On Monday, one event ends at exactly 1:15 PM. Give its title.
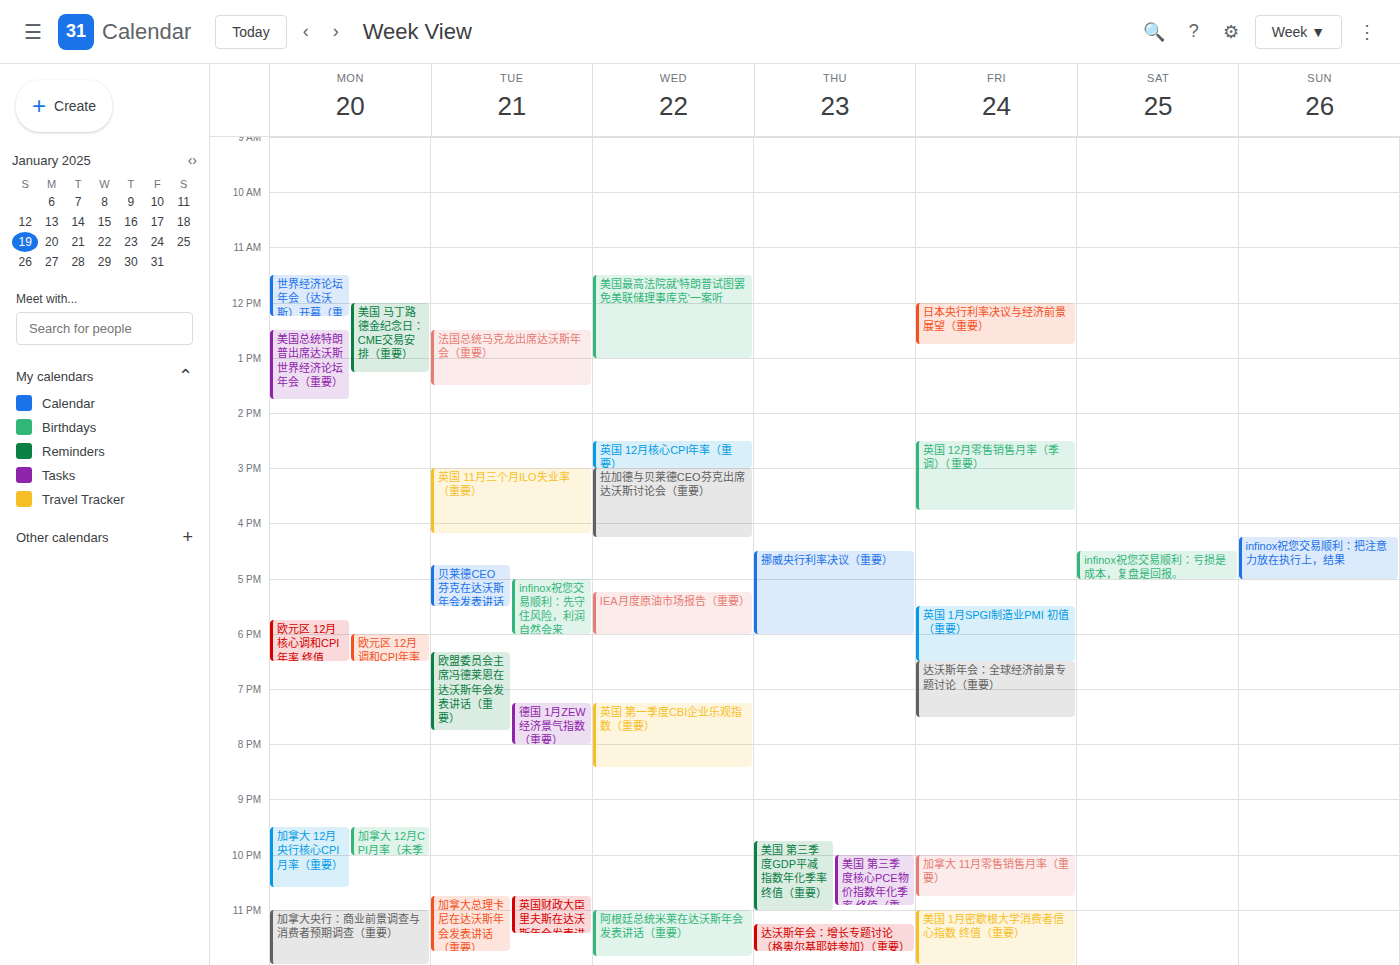
"美国 马丁路德金纪念日：CME交易安排（重要）"